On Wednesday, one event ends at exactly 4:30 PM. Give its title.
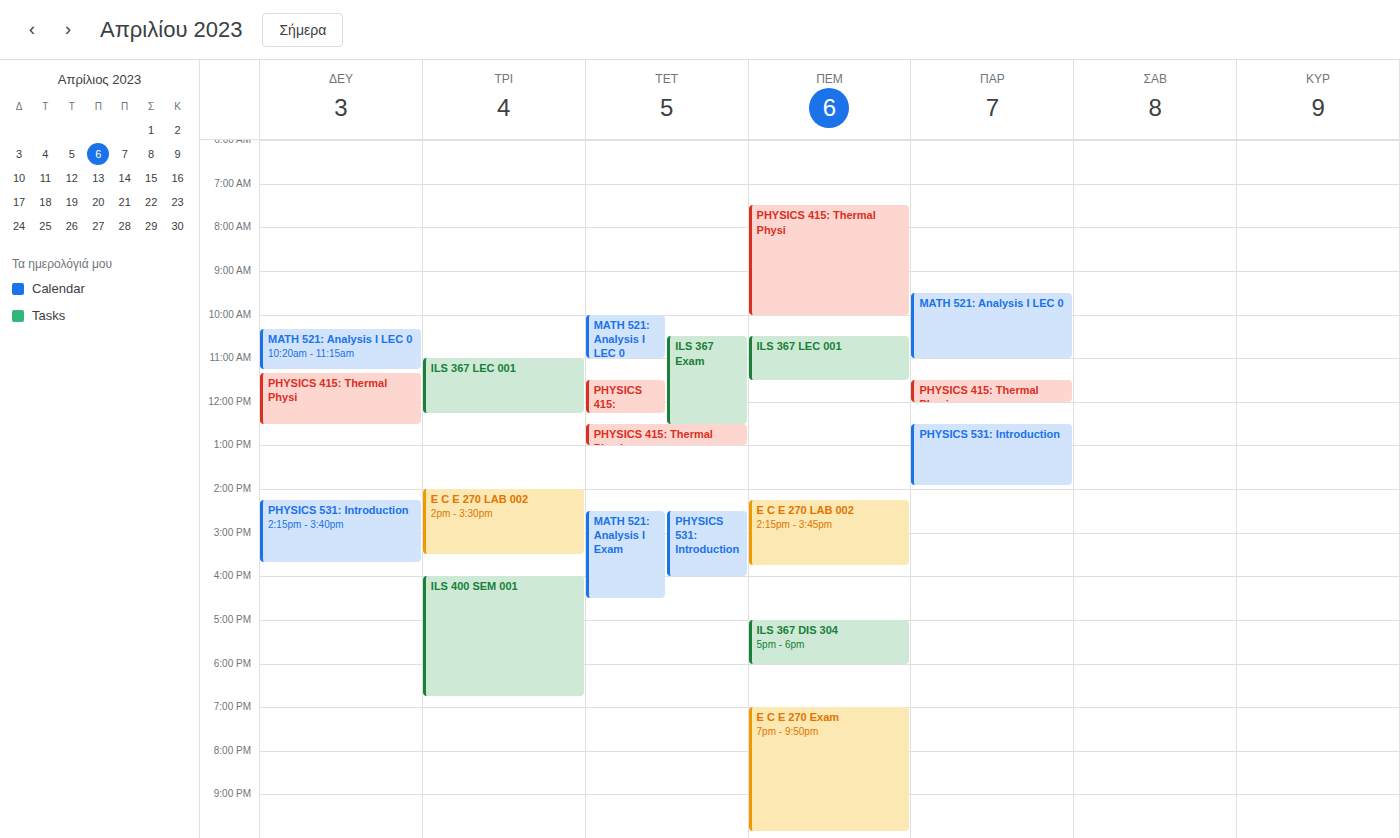
"MATH 521: Analysis I Exam"